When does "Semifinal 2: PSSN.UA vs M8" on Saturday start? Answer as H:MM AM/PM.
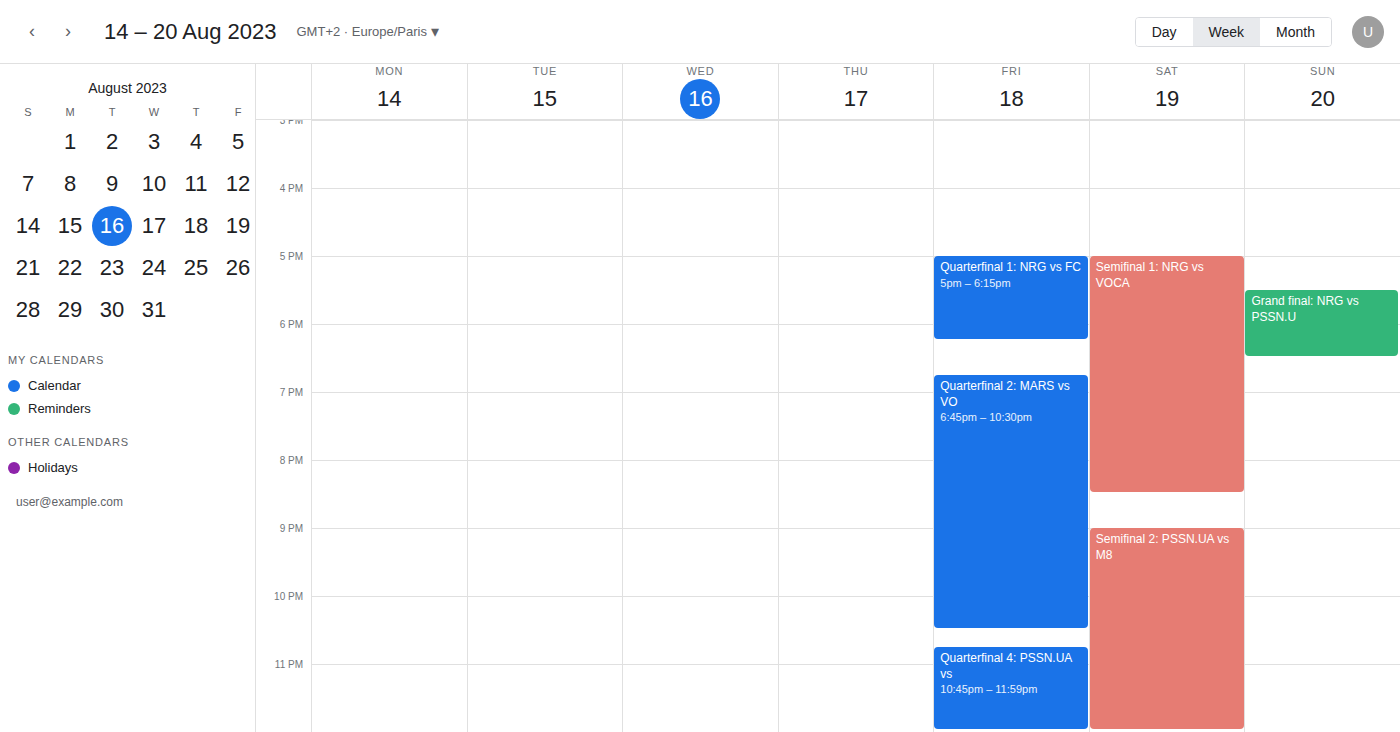
9:00 PM